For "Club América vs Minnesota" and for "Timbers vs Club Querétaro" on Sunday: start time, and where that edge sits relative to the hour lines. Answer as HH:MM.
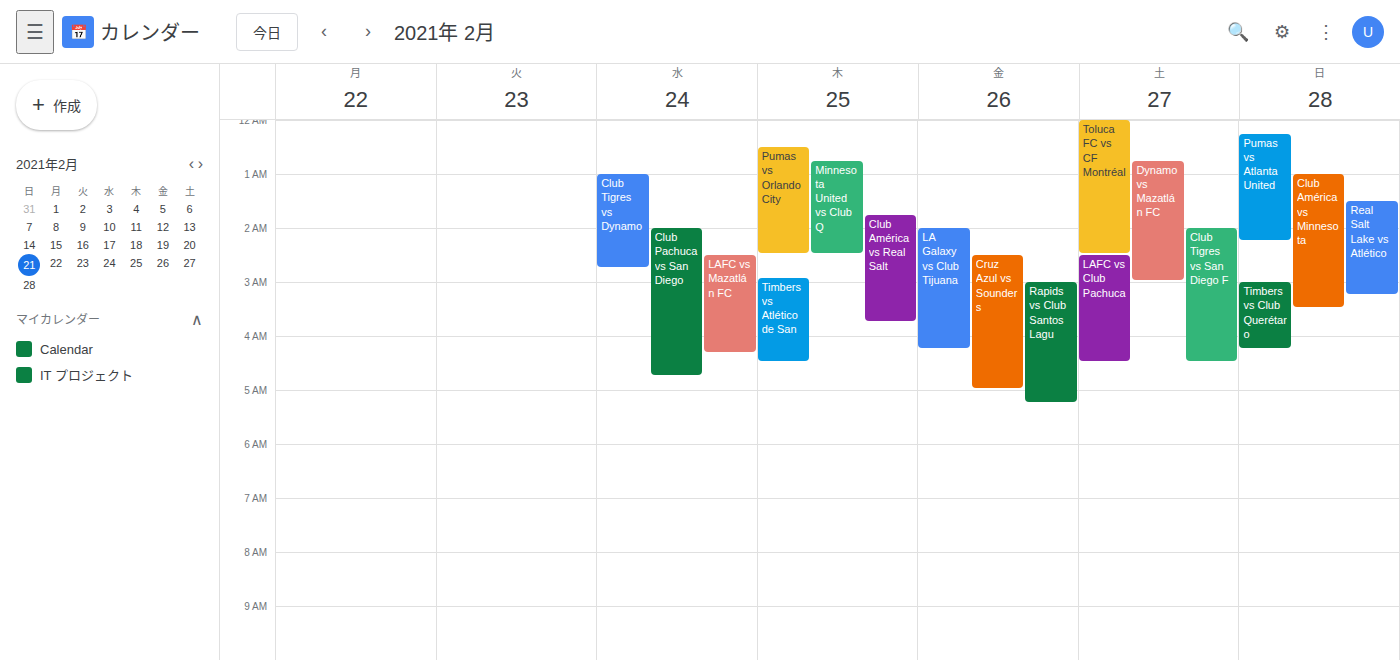
"Club América vs Minnesota": 01:00, exactly on the 01:00 line. "Timbers vs Club Querétaro": 03:00, exactly on the 03:00 line.